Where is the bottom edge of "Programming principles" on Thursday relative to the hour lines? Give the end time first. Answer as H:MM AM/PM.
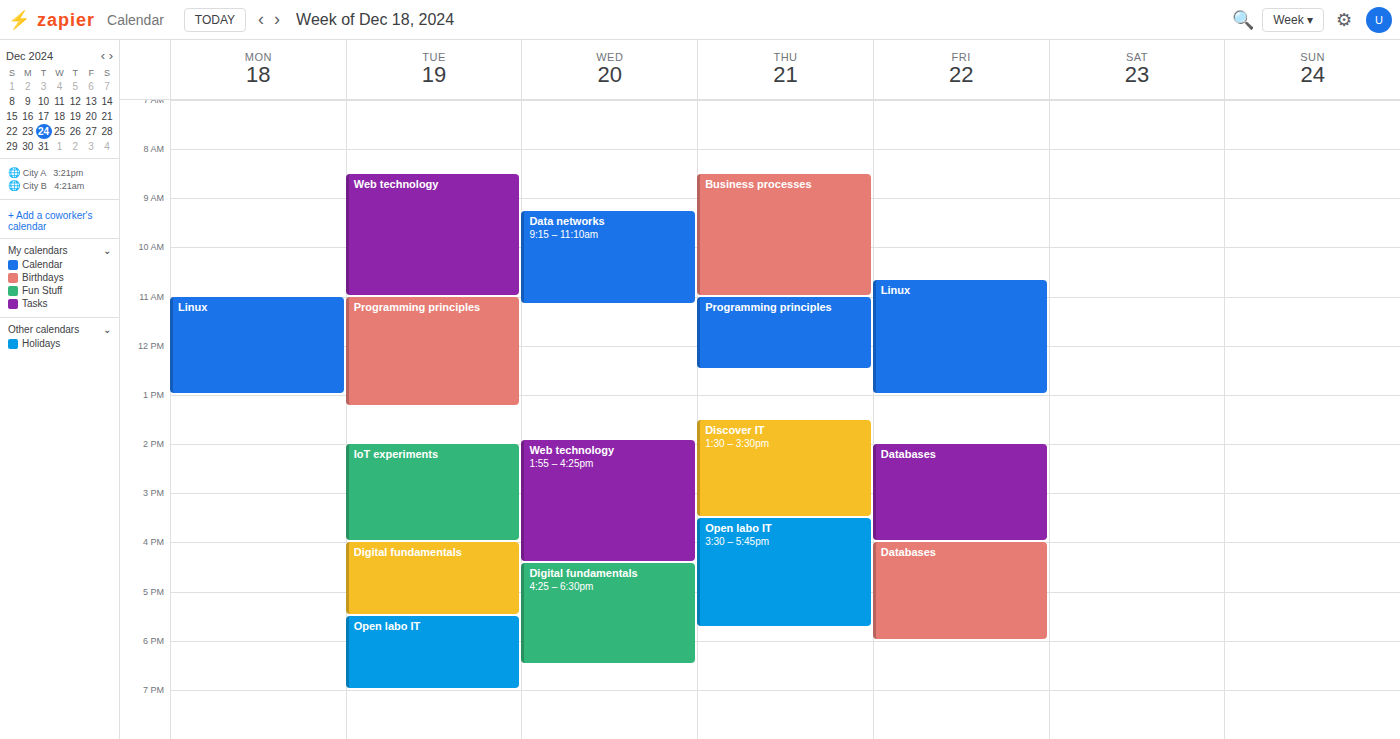
12:30 PM -- halfway between the 12 PM and 1 PM lines.